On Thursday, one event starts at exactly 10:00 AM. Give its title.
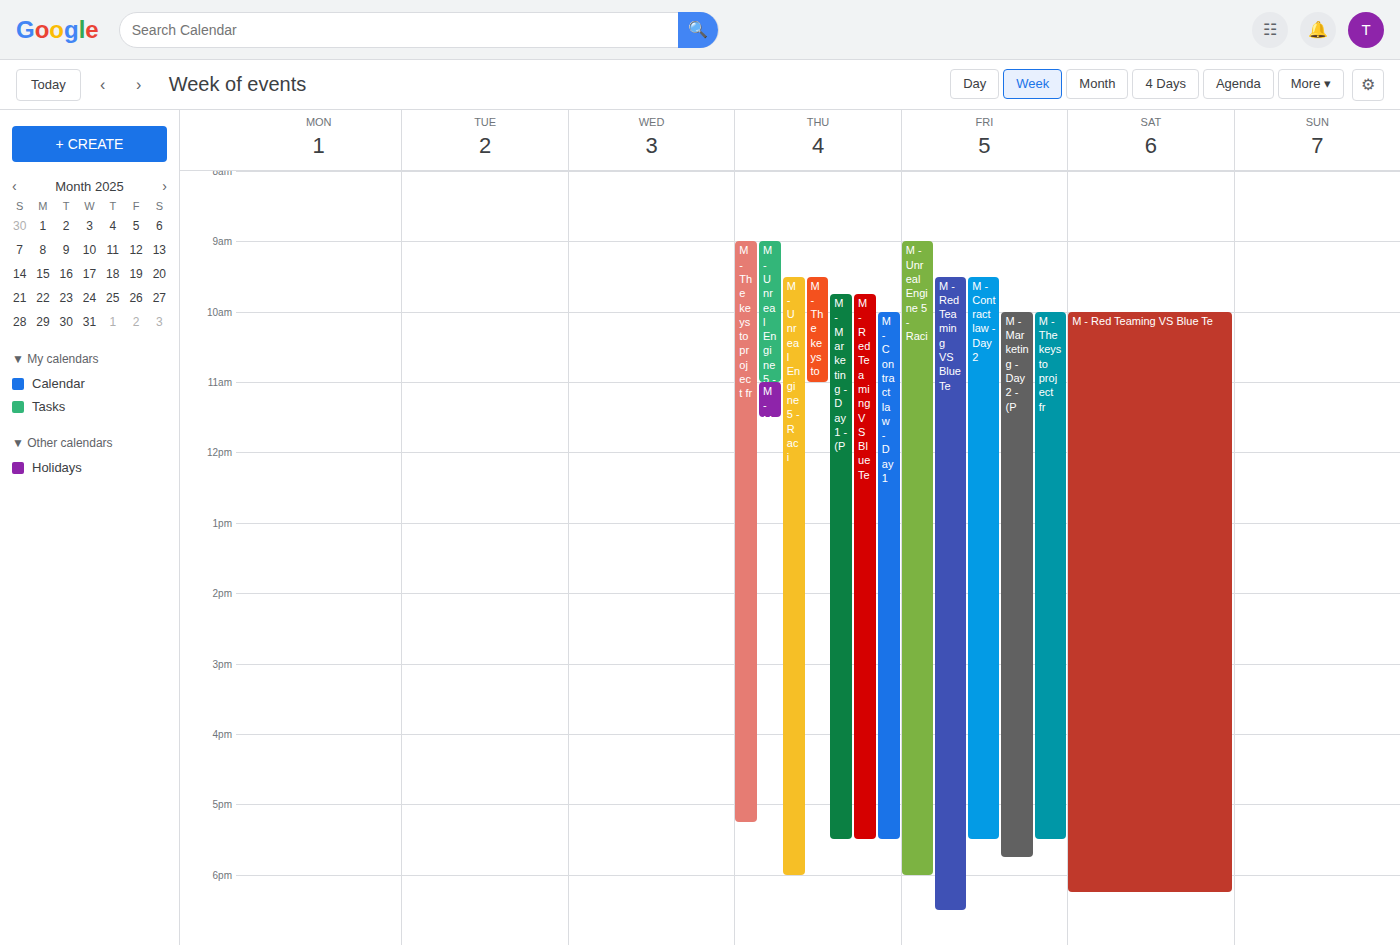
"M - Contract law - Day 1"